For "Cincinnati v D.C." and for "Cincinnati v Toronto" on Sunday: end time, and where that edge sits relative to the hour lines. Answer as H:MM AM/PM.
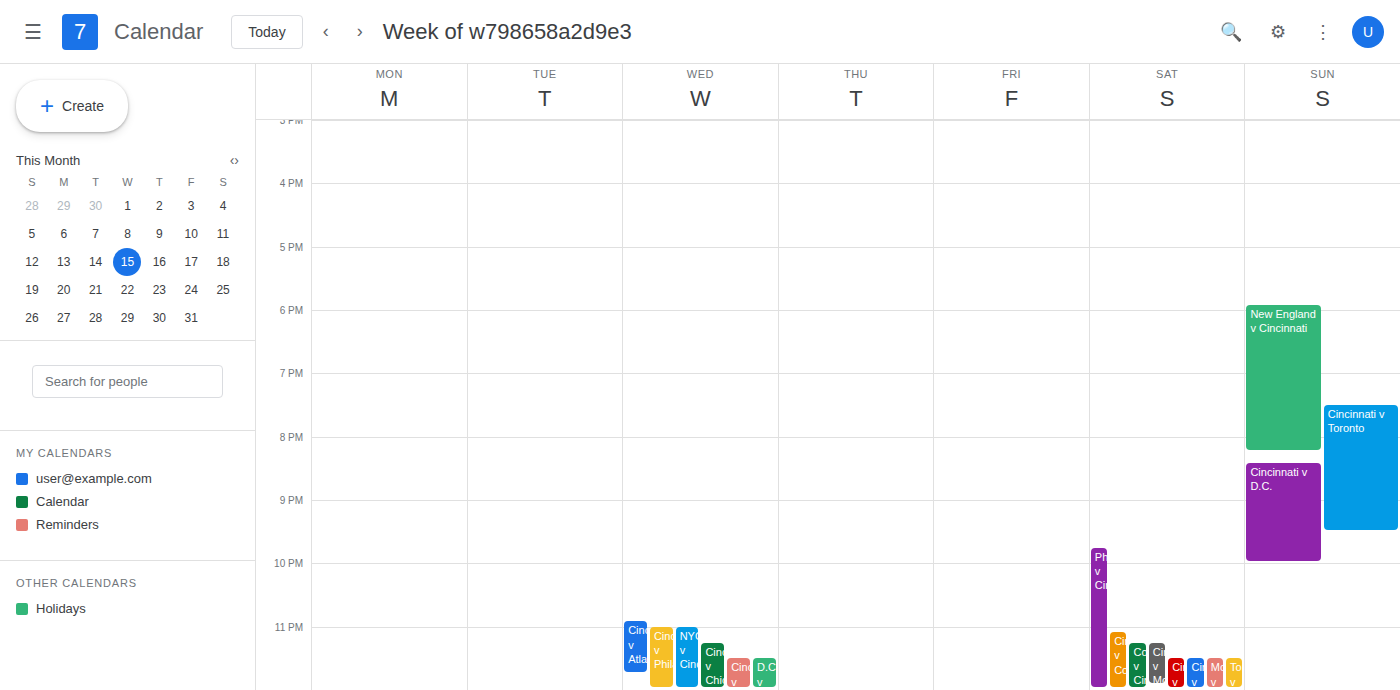
"Cincinnati v D.C.": 10:00 PM, exactly on the 10 PM line. "Cincinnati v Toronto": 9:30 PM, halfway between the 9 PM and 10 PM lines.